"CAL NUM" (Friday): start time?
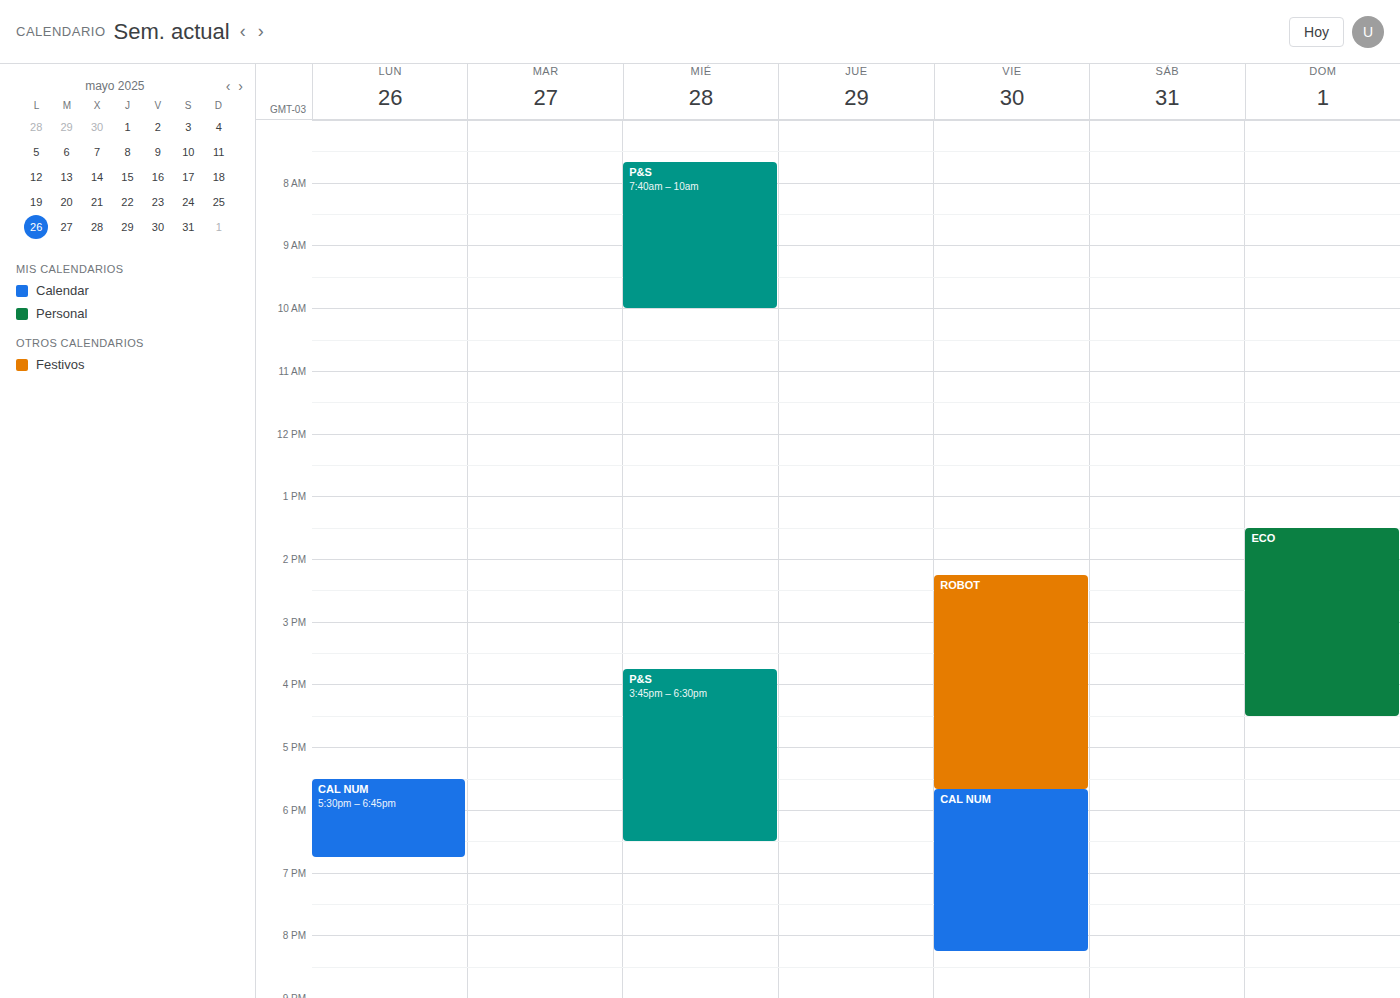
5:40 PM